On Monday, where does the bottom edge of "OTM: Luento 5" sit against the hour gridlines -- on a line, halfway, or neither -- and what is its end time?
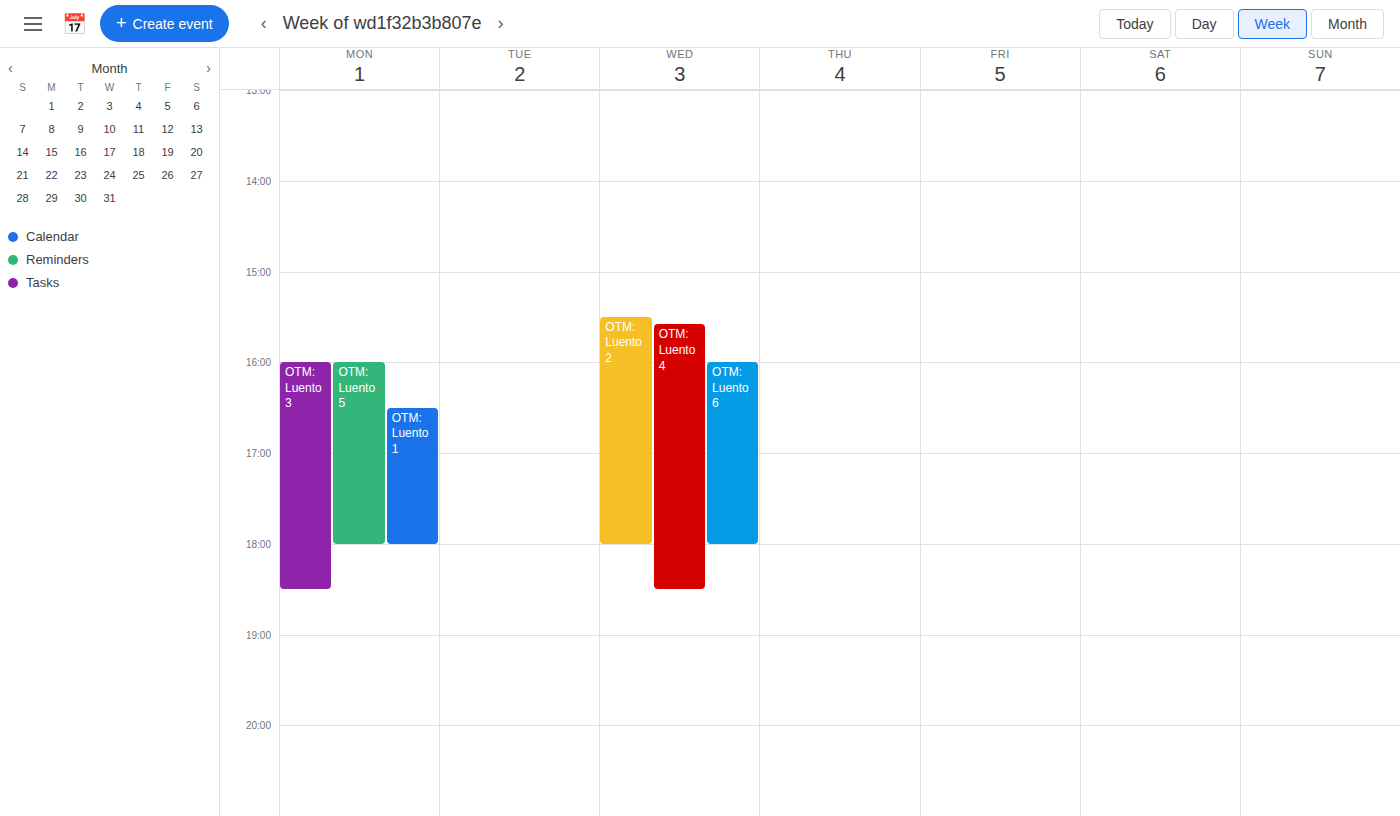
6:00 PM -- exactly on the 6 PM line.